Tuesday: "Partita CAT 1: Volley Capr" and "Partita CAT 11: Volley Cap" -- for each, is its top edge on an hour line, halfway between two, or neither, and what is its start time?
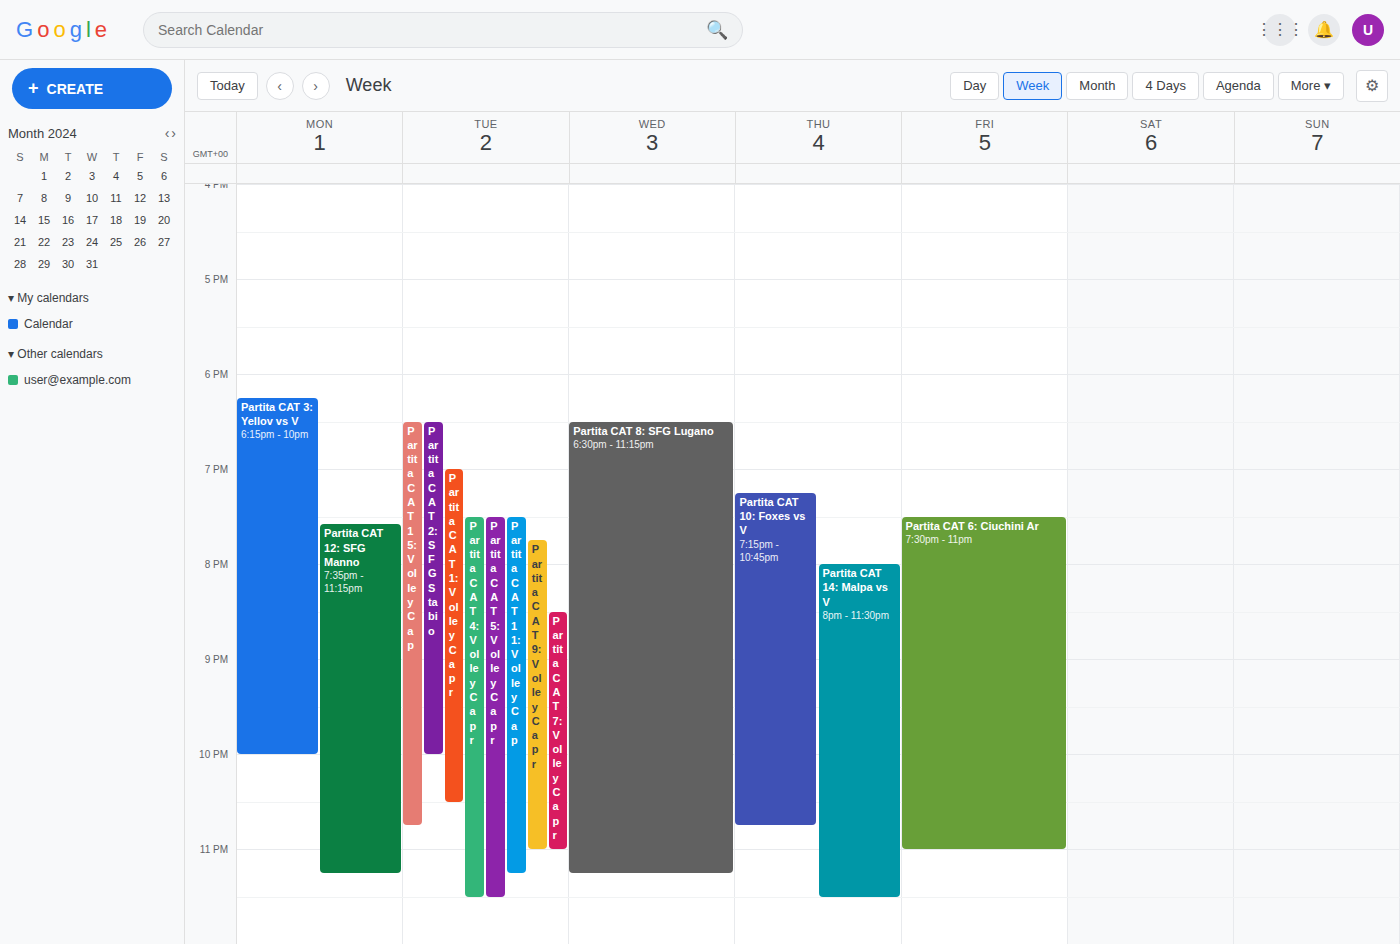
"Partita CAT 1: Volley Capr": 19:00, exactly on the 19:00 line. "Partita CAT 11: Volley Cap": 19:30, halfway between the 19:00 and 20:00 lines.